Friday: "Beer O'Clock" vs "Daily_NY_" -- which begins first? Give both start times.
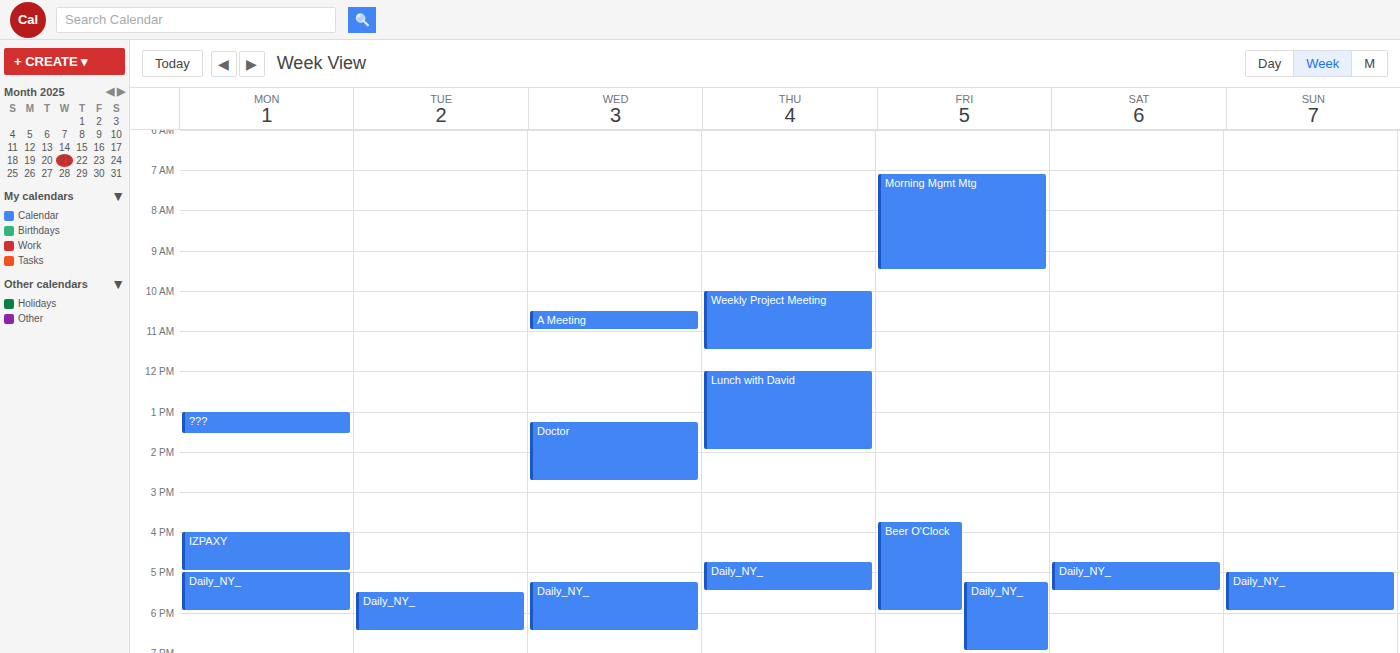
"Beer O'Clock" 3:45 PM; "Daily_NY_" 5:15 PM.